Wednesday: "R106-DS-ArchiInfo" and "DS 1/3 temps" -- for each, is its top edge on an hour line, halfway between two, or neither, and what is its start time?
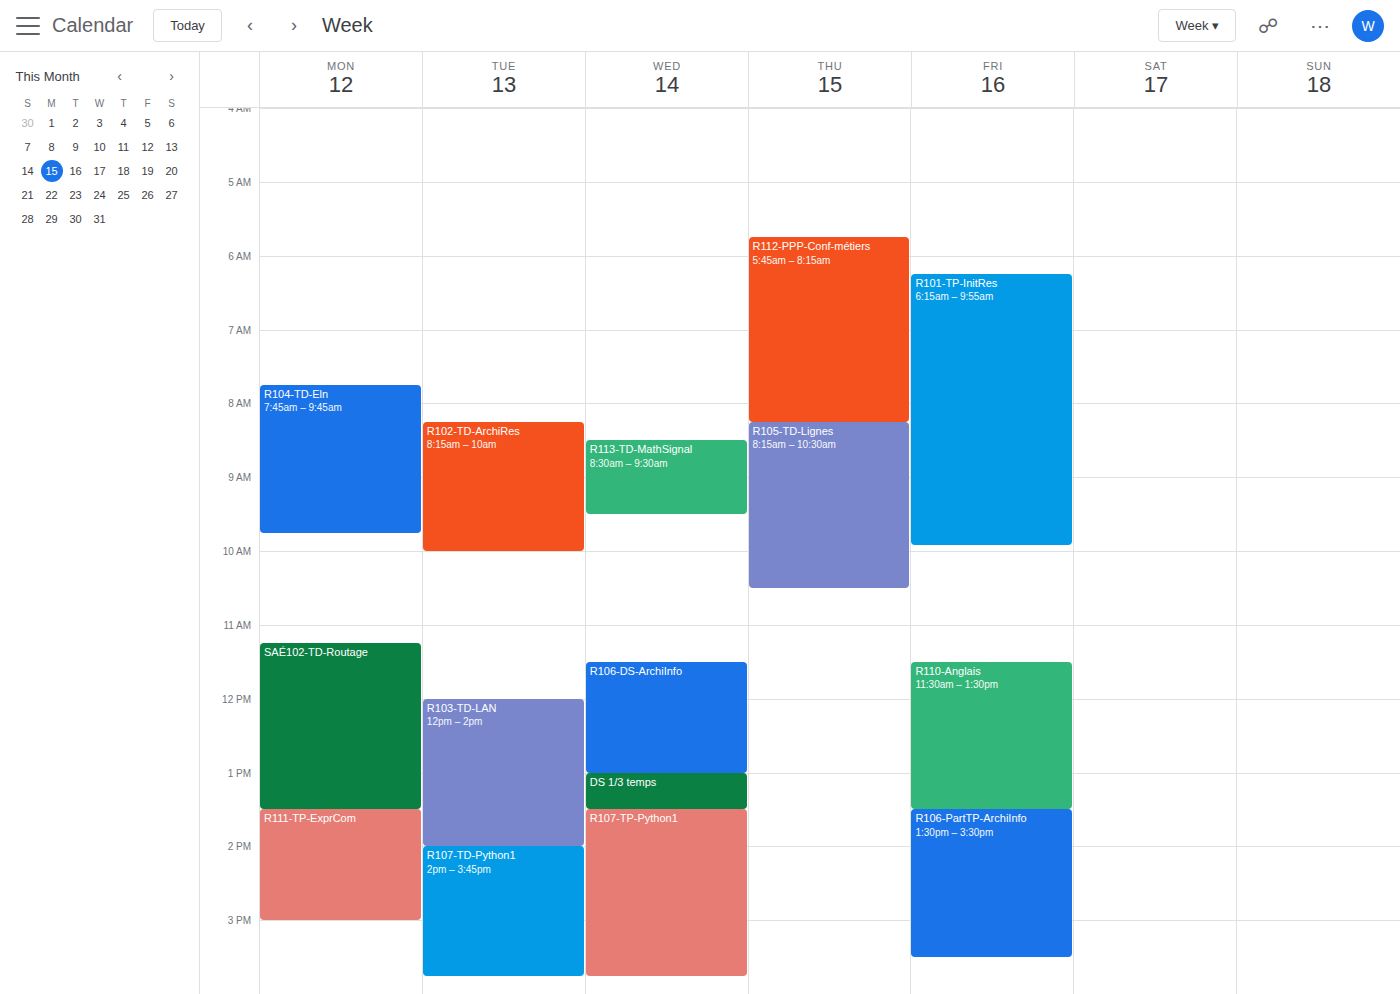
"R106-DS-ArchiInfo": 11:30 AM, halfway between the 11 AM and 12 PM lines. "DS 1/3 temps": 1:00 PM, exactly on the 1 PM line.